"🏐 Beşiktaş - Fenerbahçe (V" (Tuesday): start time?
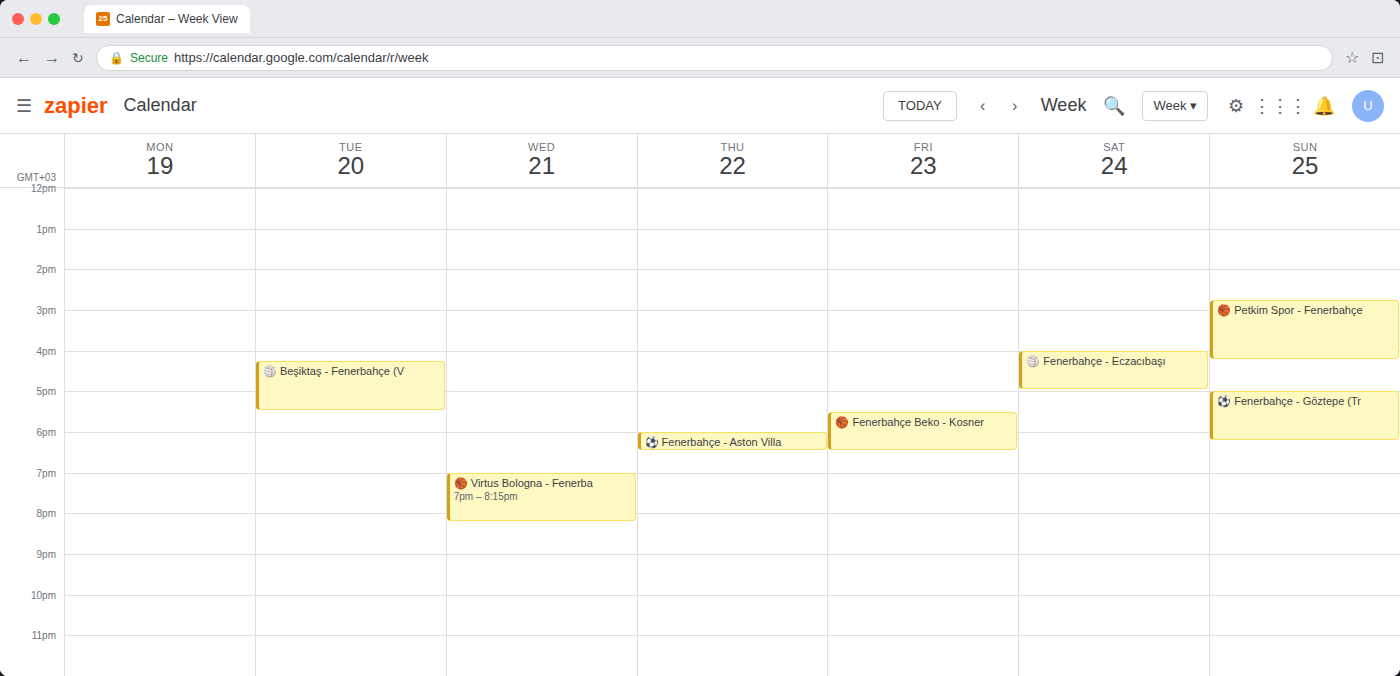
16:15